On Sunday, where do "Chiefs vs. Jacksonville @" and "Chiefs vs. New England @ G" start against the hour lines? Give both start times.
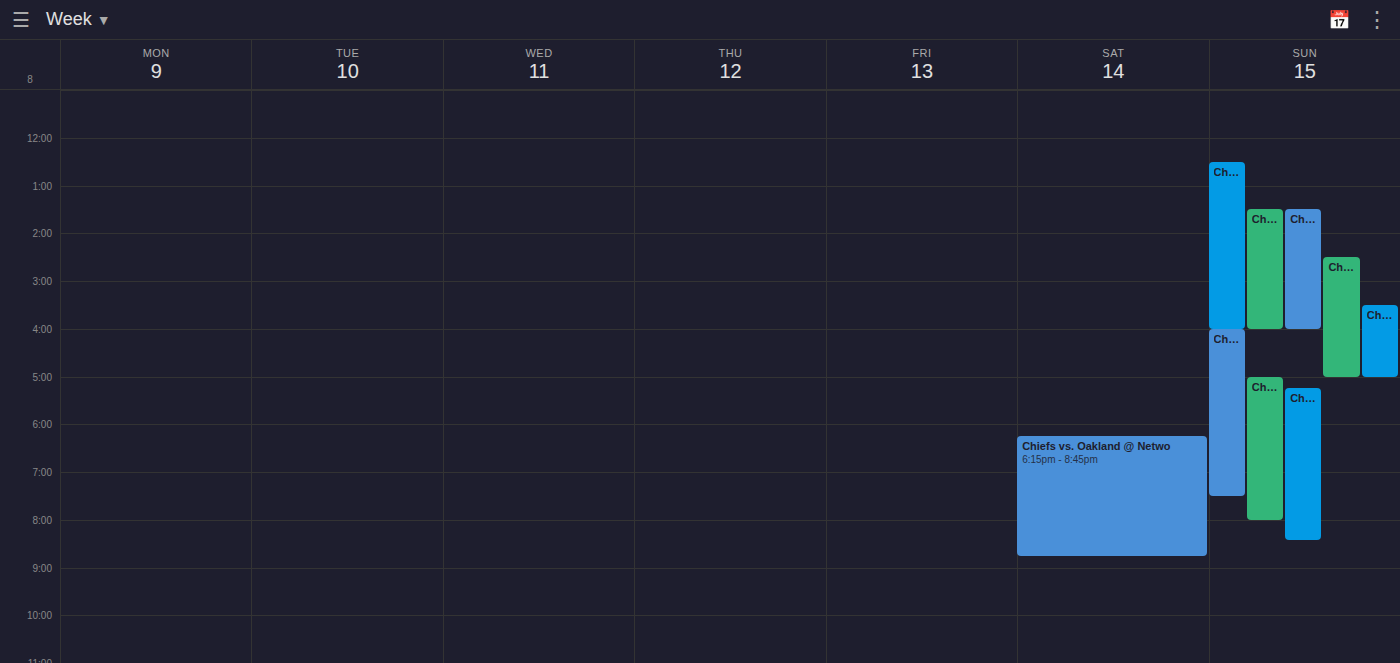
"Chiefs vs. Jacksonville @": 12:30 PM, halfway between the 12 PM and 1 PM lines. "Chiefs vs. New England @ G": 1:30 PM, halfway between the 1 PM and 2 PM lines.